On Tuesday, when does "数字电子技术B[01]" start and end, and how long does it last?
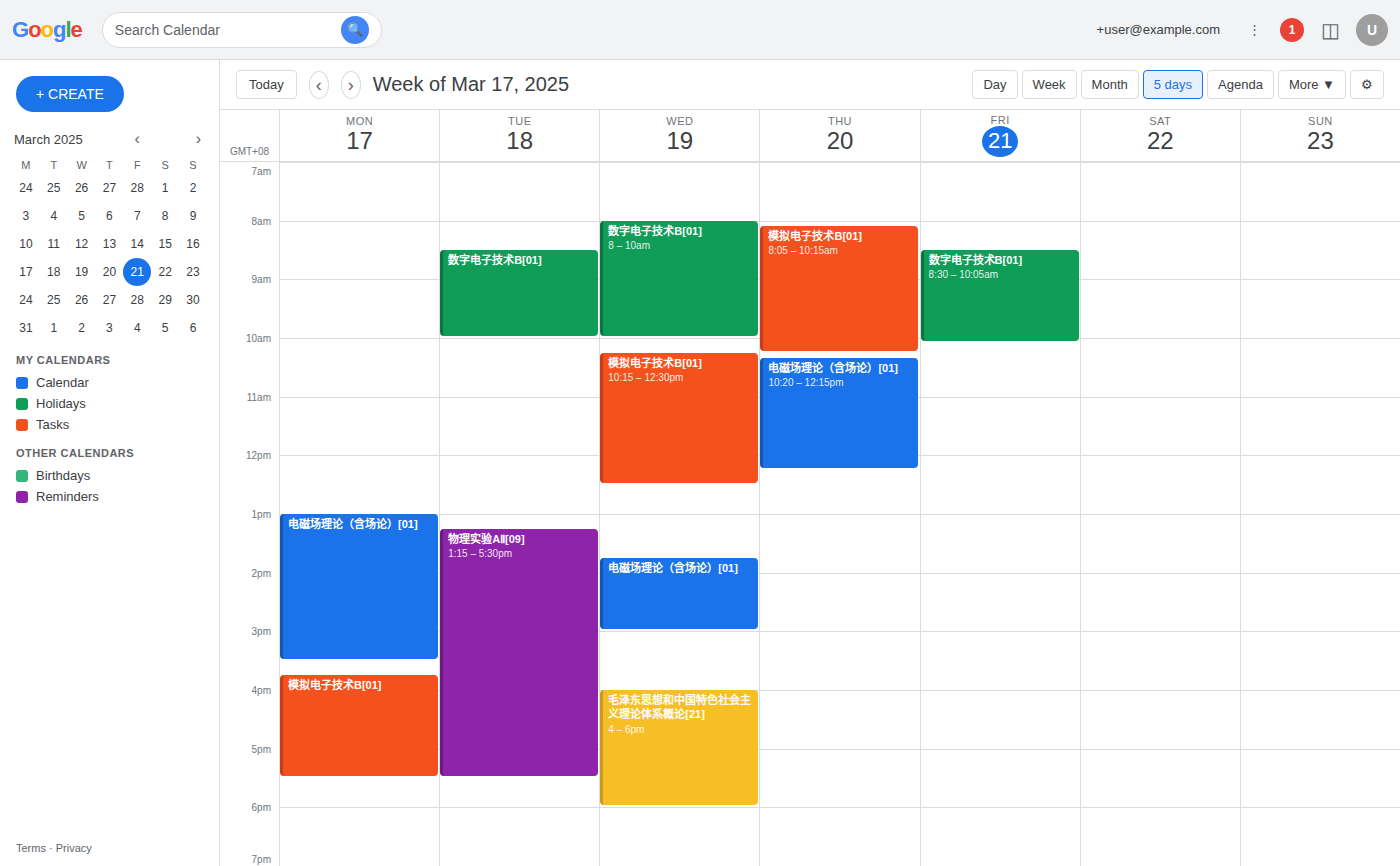
8:30 AM to 10:00 AM, 1 hour 30 minutes